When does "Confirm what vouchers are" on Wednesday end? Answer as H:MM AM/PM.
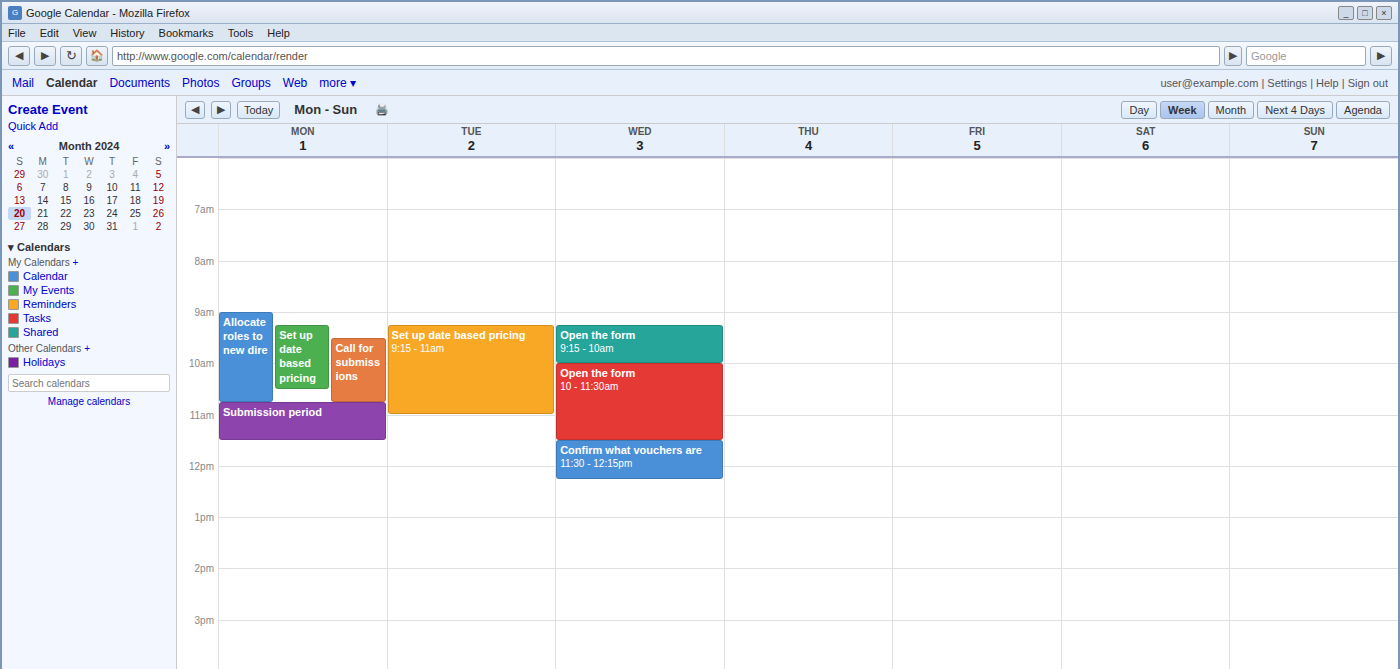
12:15 PM